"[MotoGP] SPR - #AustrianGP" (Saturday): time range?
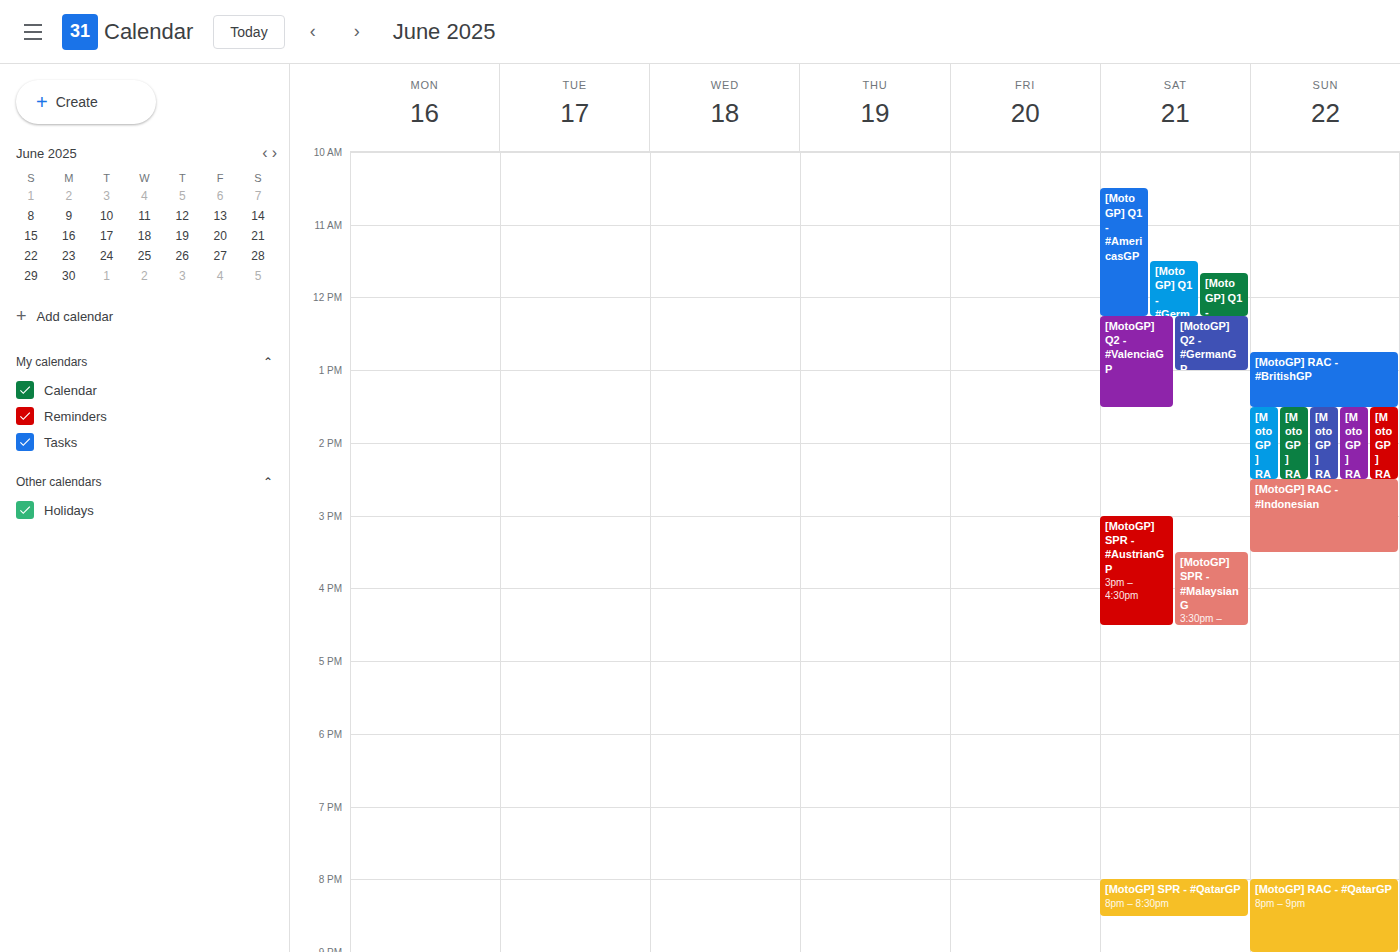
3:00 PM to 4:30 PM